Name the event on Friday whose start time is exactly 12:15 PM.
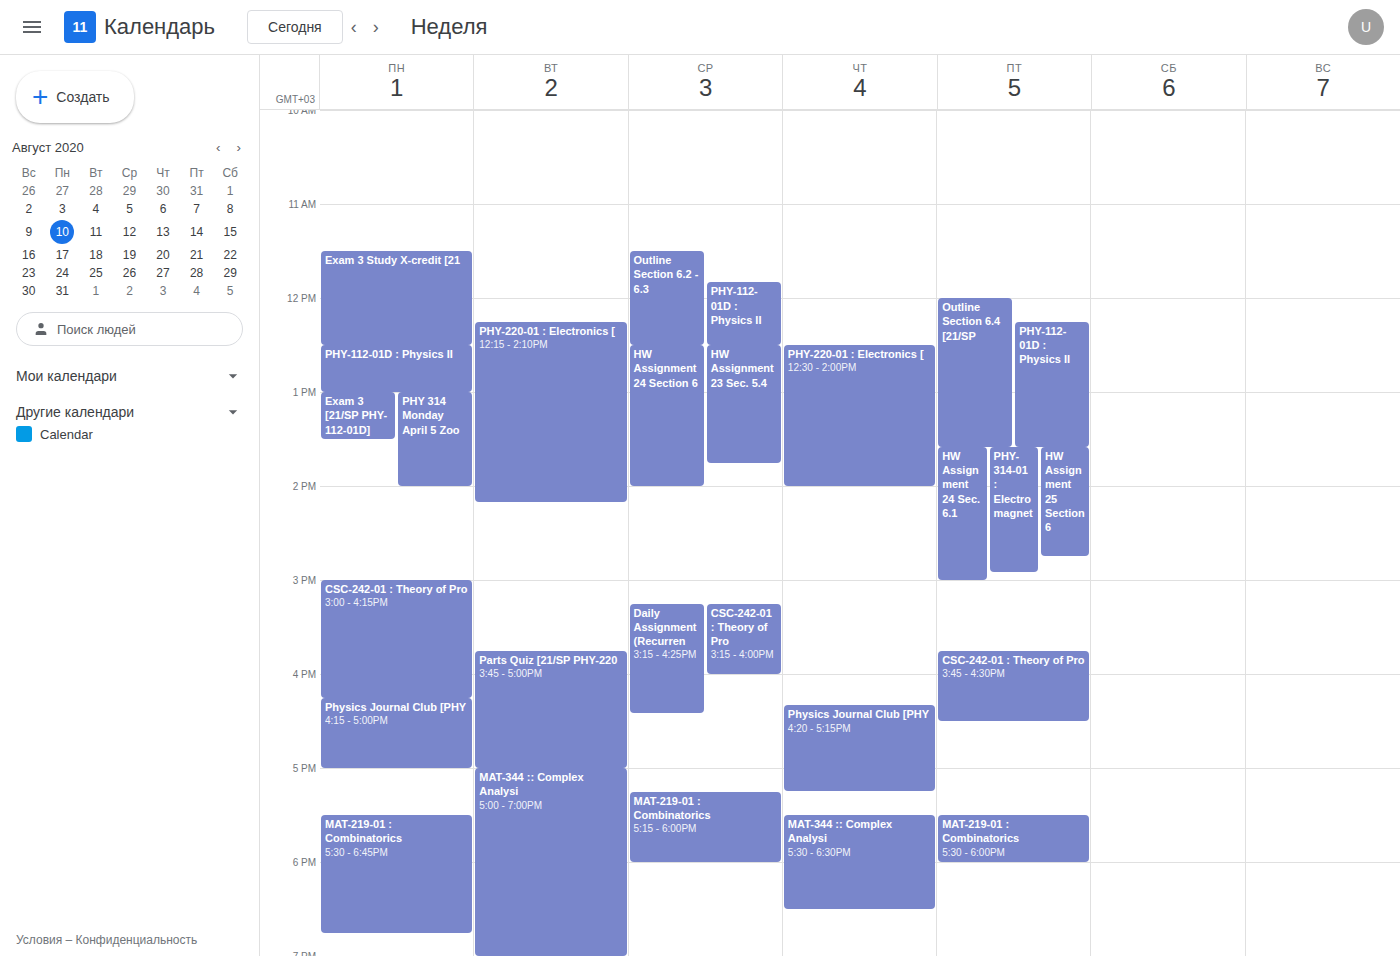
"PHY-112-01D : Physics II"